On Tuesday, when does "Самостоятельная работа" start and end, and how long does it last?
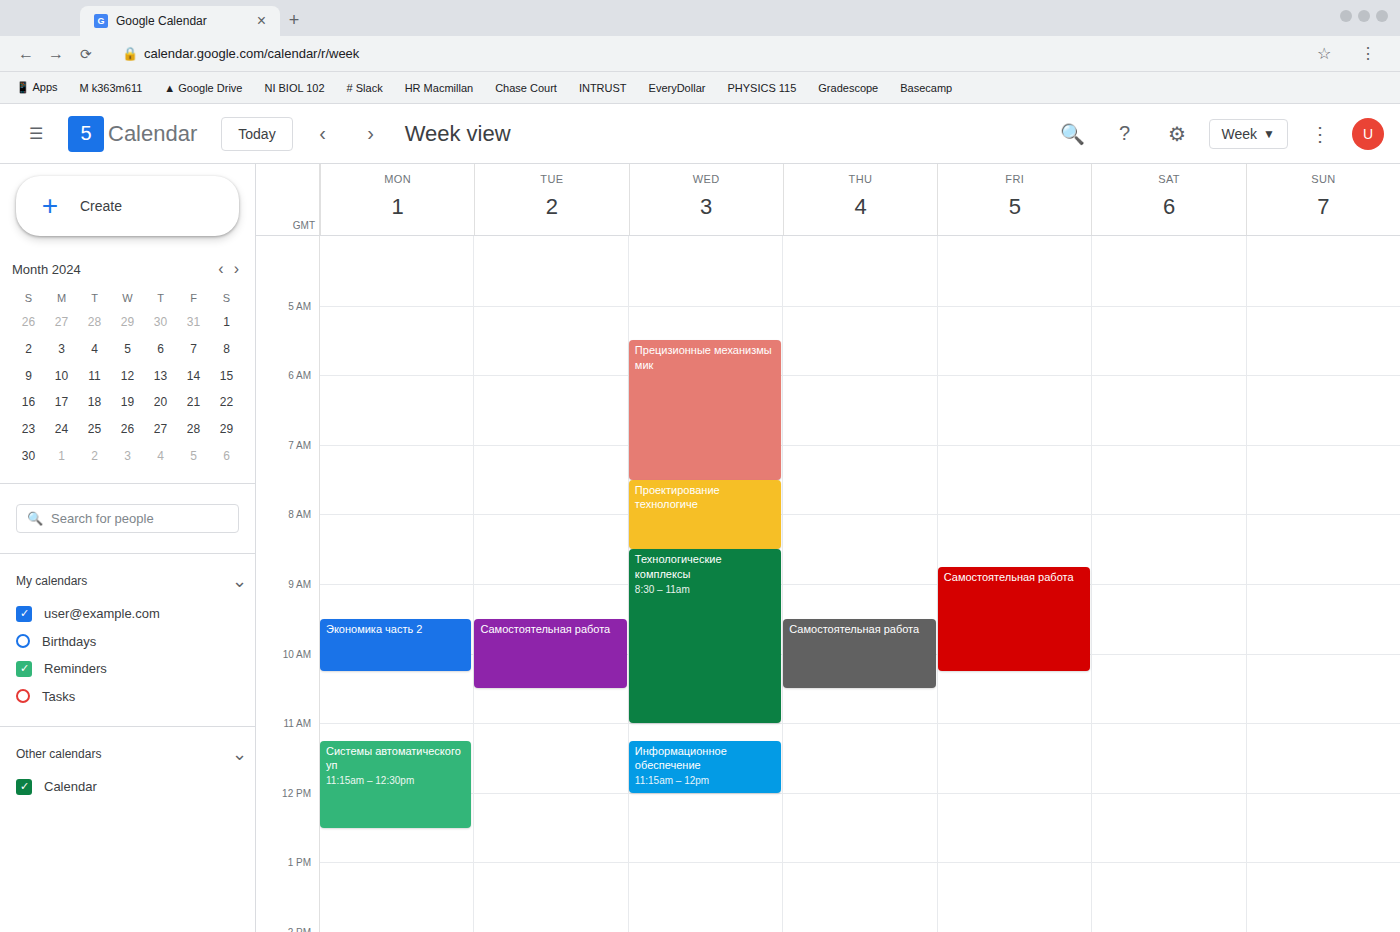
9:30 AM to 10:30 AM, 1 hour